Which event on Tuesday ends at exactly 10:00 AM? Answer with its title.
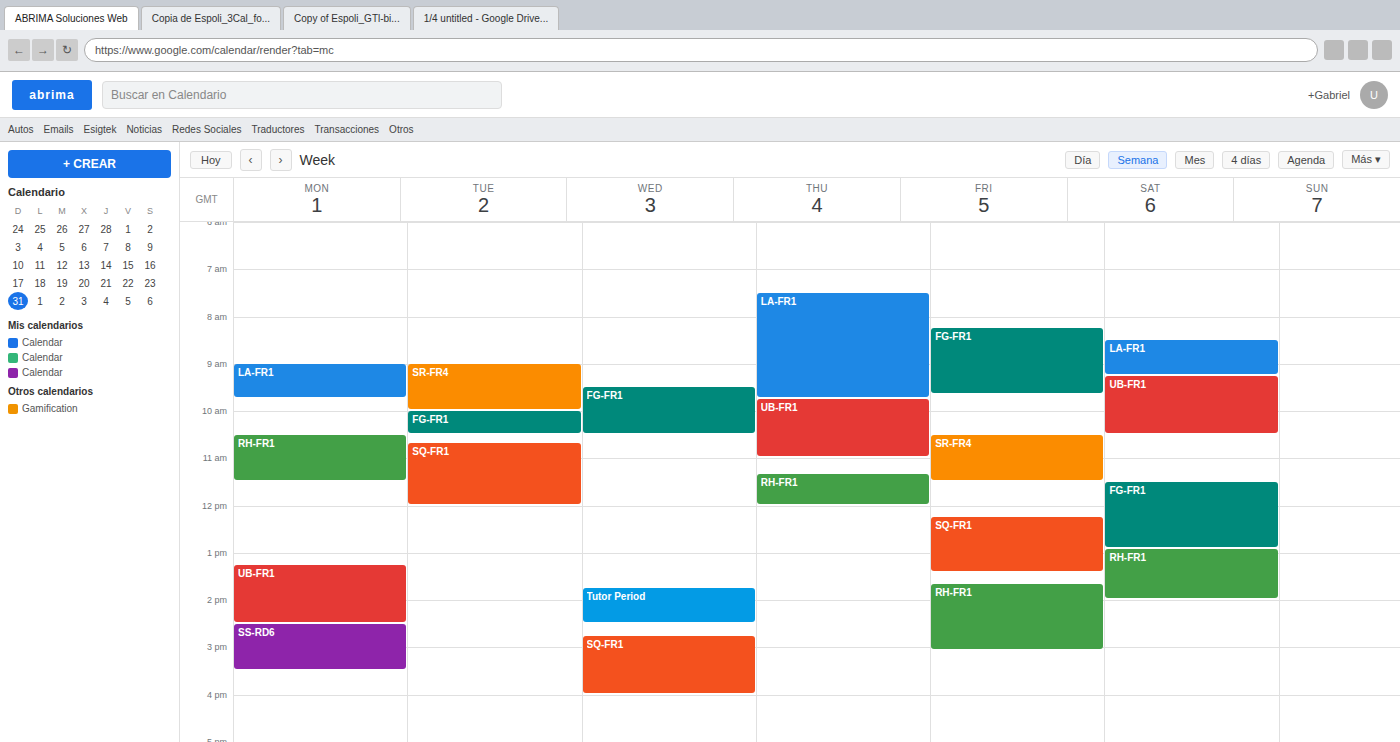
"SR-FR4"